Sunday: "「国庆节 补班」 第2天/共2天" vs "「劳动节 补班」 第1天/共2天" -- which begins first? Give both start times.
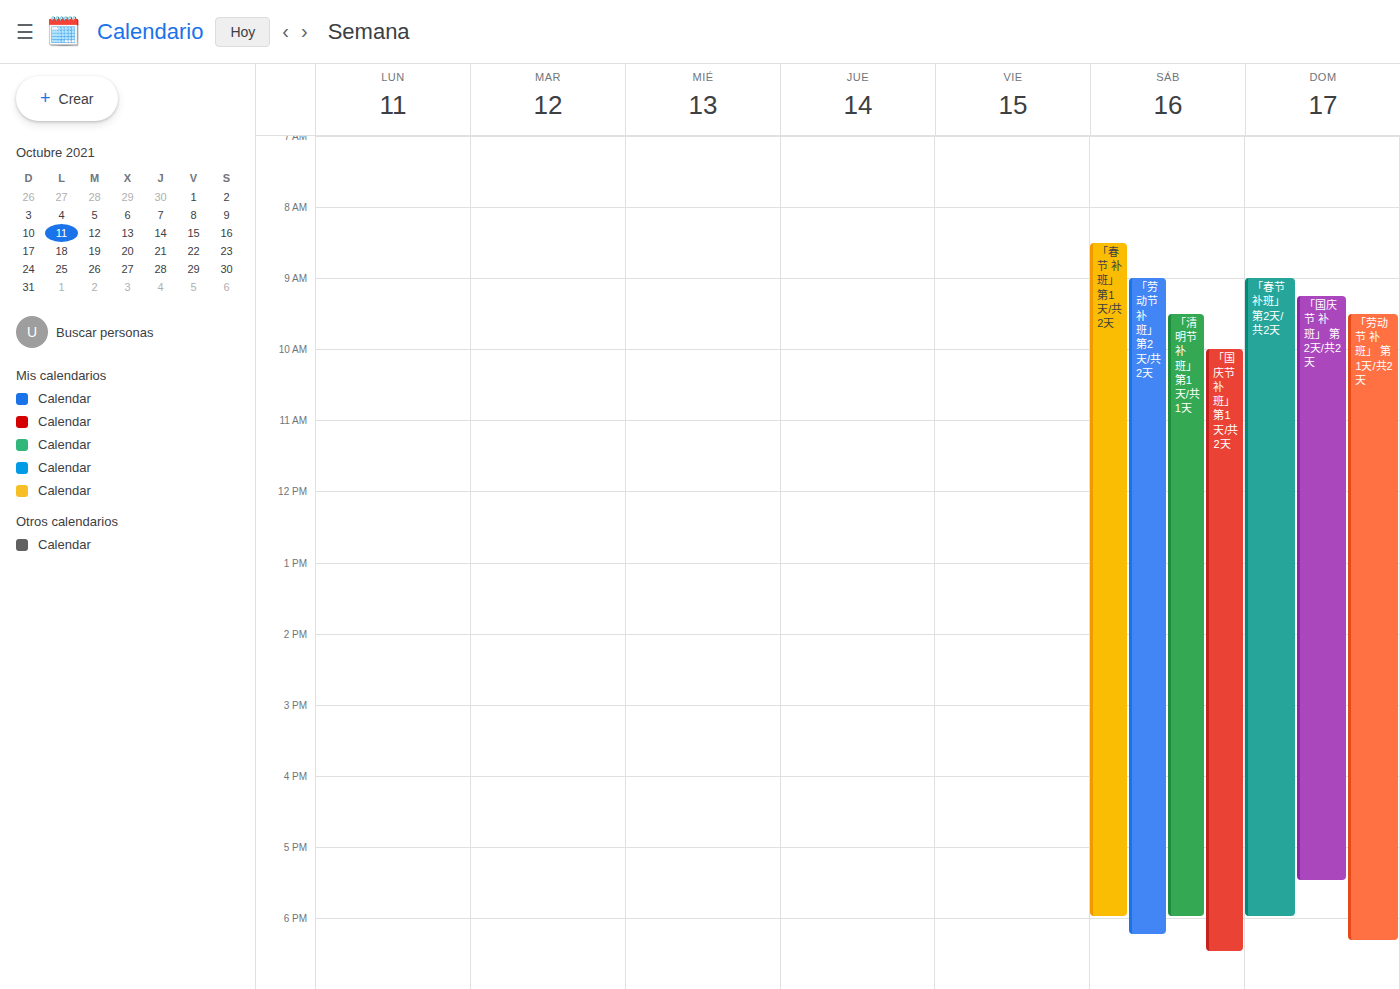
"「国庆节 补班」 第2天/共2天" 09:15; "「劳动节 补班」 第1天/共2天" 09:30.